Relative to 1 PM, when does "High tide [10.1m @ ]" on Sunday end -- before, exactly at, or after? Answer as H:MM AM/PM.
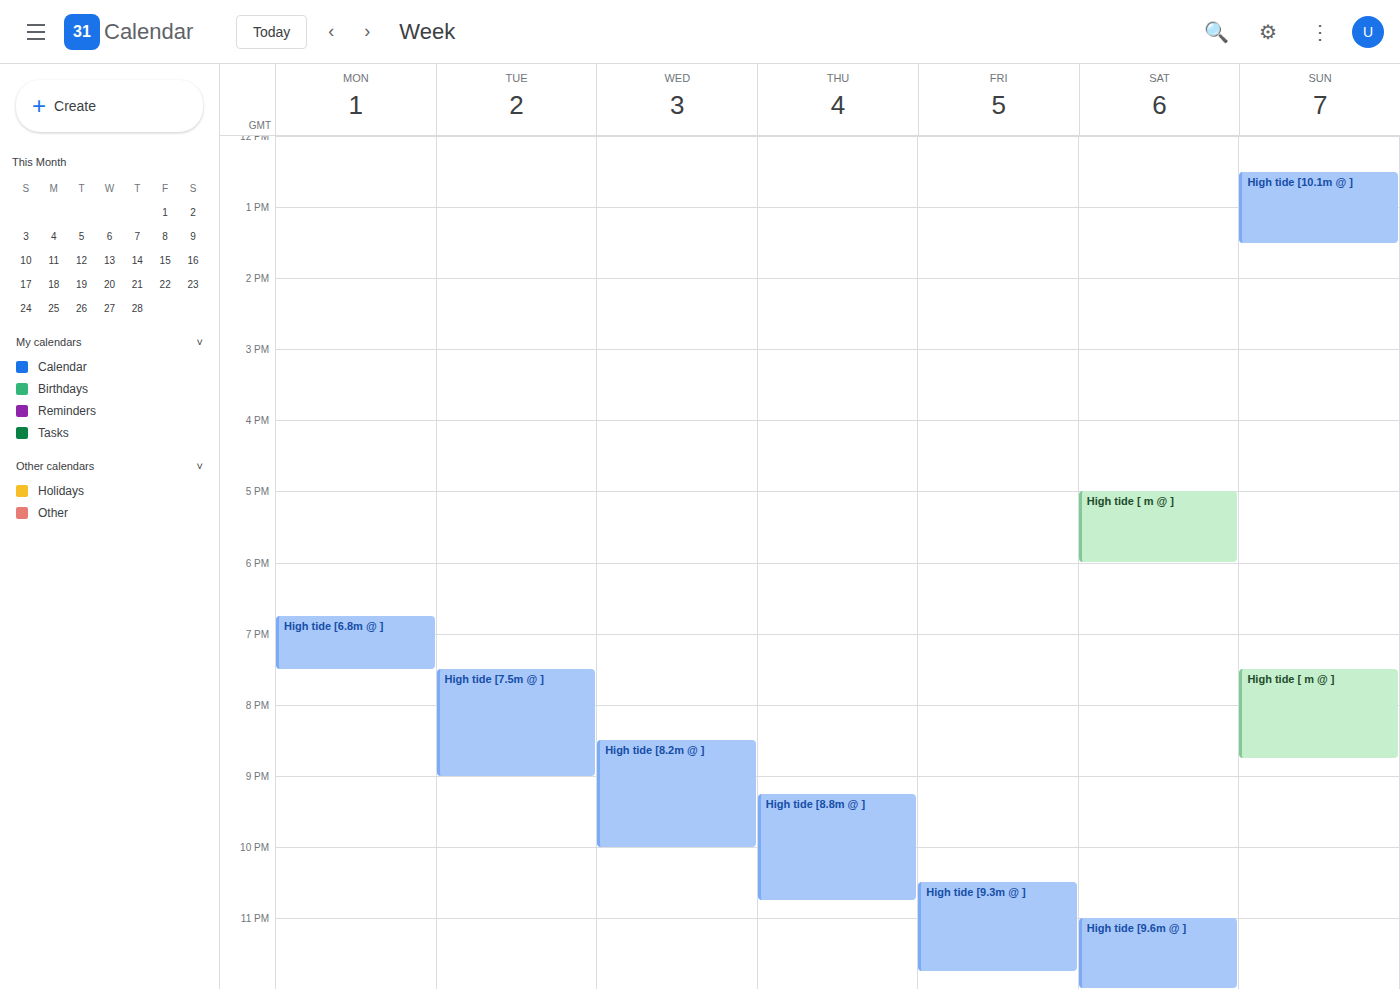
1:30 PM -- after 1 PM, 30 minutes below the 1 PM line.